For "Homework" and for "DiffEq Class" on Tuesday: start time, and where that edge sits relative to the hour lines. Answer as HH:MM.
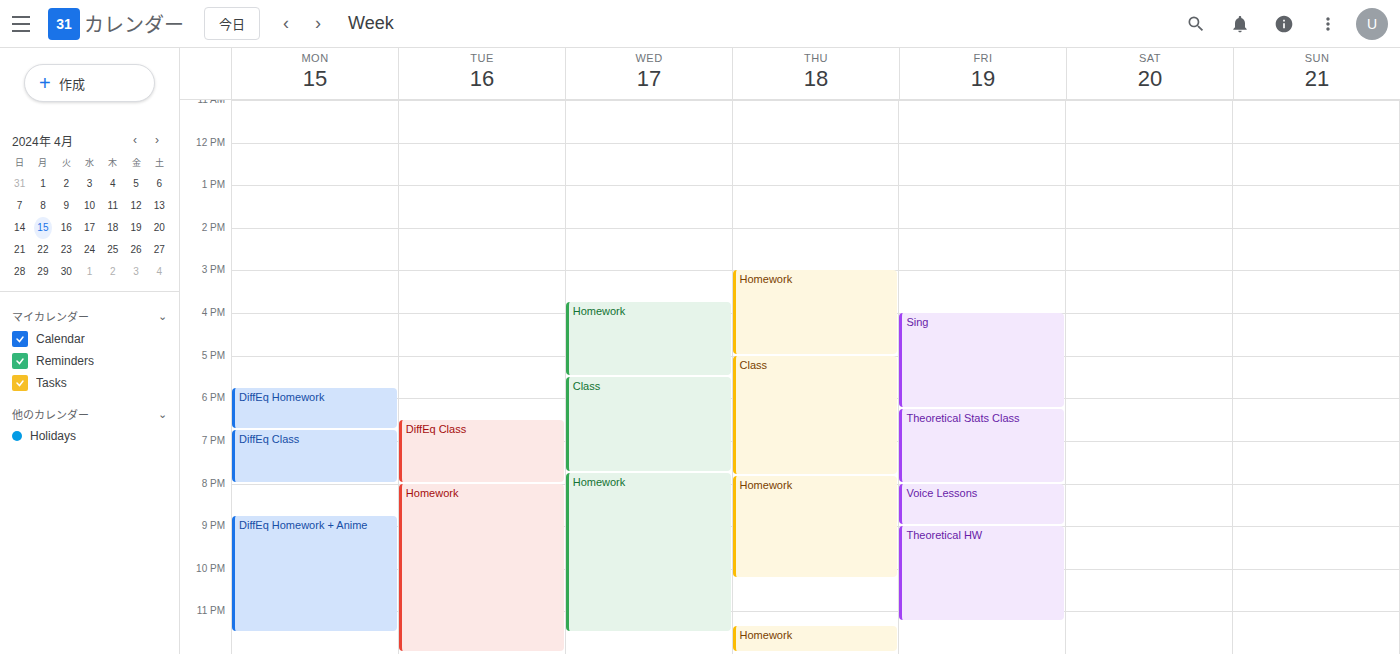
"Homework": 20:00, exactly on the 20:00 line. "DiffEq Class": 18:30, halfway between the 18:00 and 19:00 lines.